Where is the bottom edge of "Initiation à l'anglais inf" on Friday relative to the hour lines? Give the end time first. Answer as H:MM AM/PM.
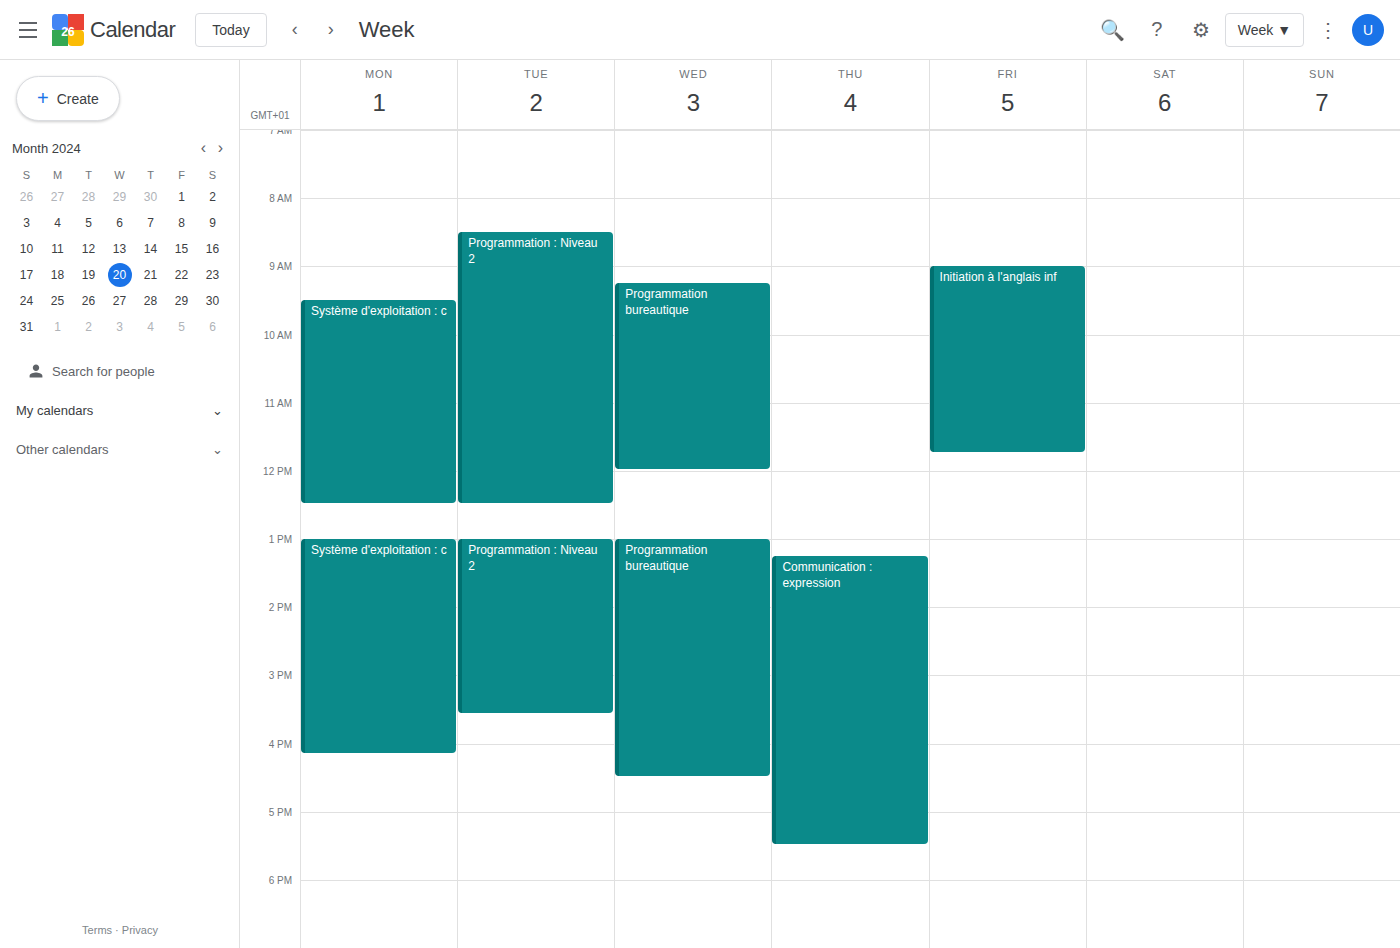
11:45 AM -- neither: three quarters of the way from the 11 AM line to the 12 PM line.